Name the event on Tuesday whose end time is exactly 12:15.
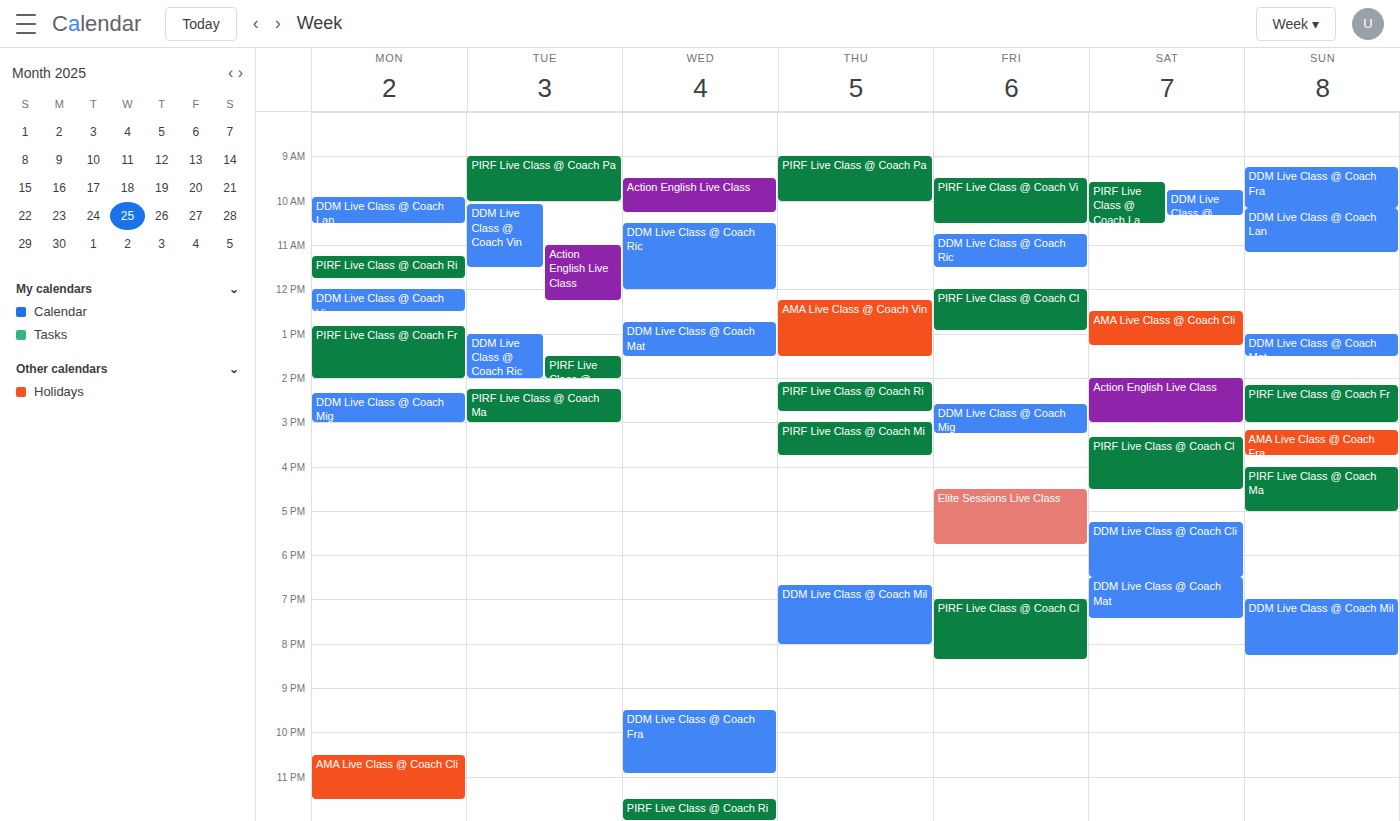
"Action English Live Class"